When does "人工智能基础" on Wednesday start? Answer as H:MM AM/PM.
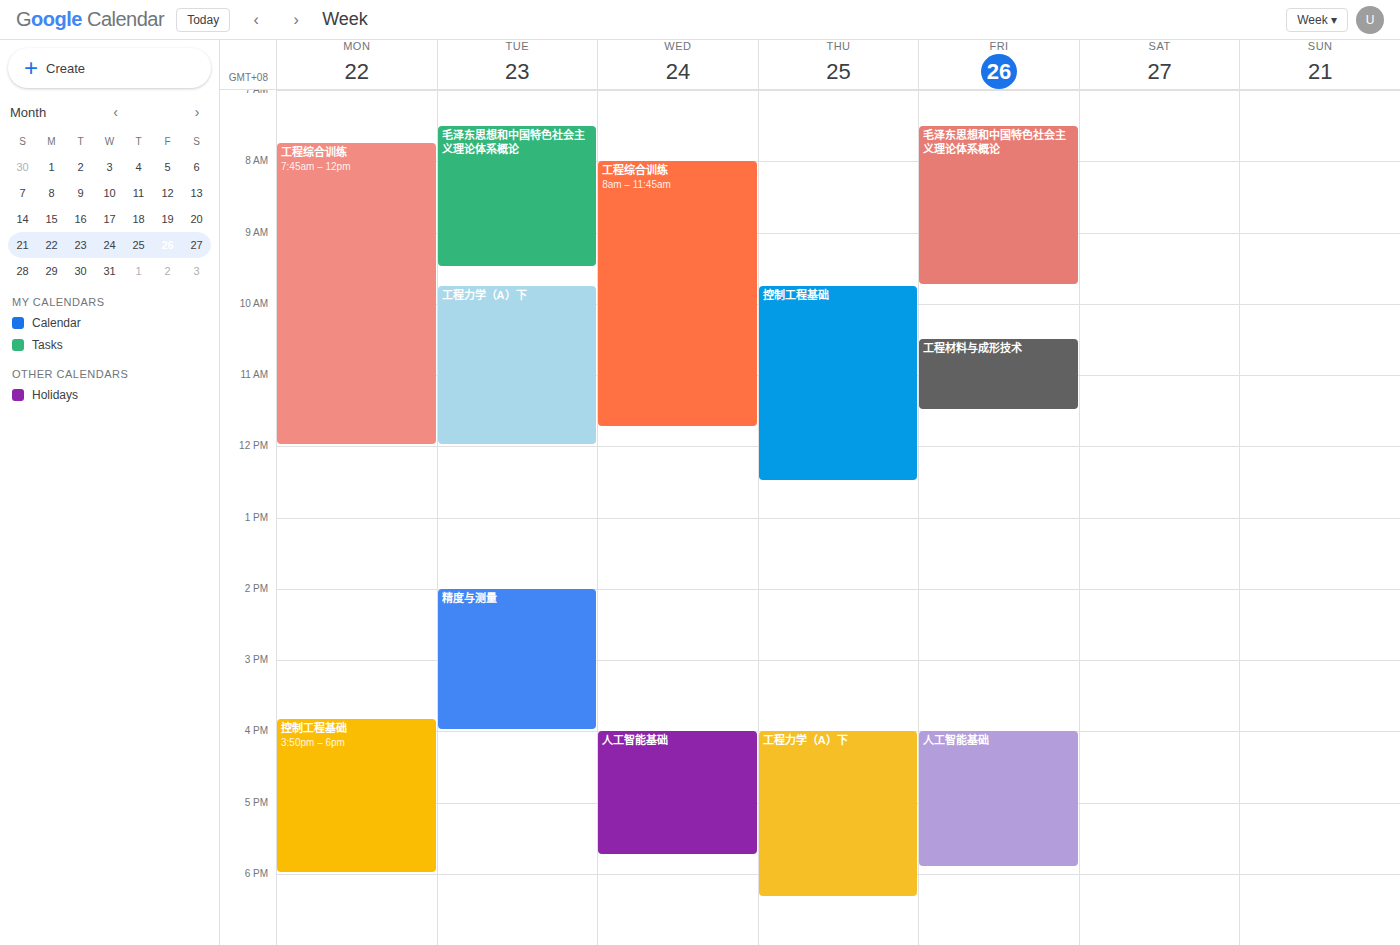
4:00 PM